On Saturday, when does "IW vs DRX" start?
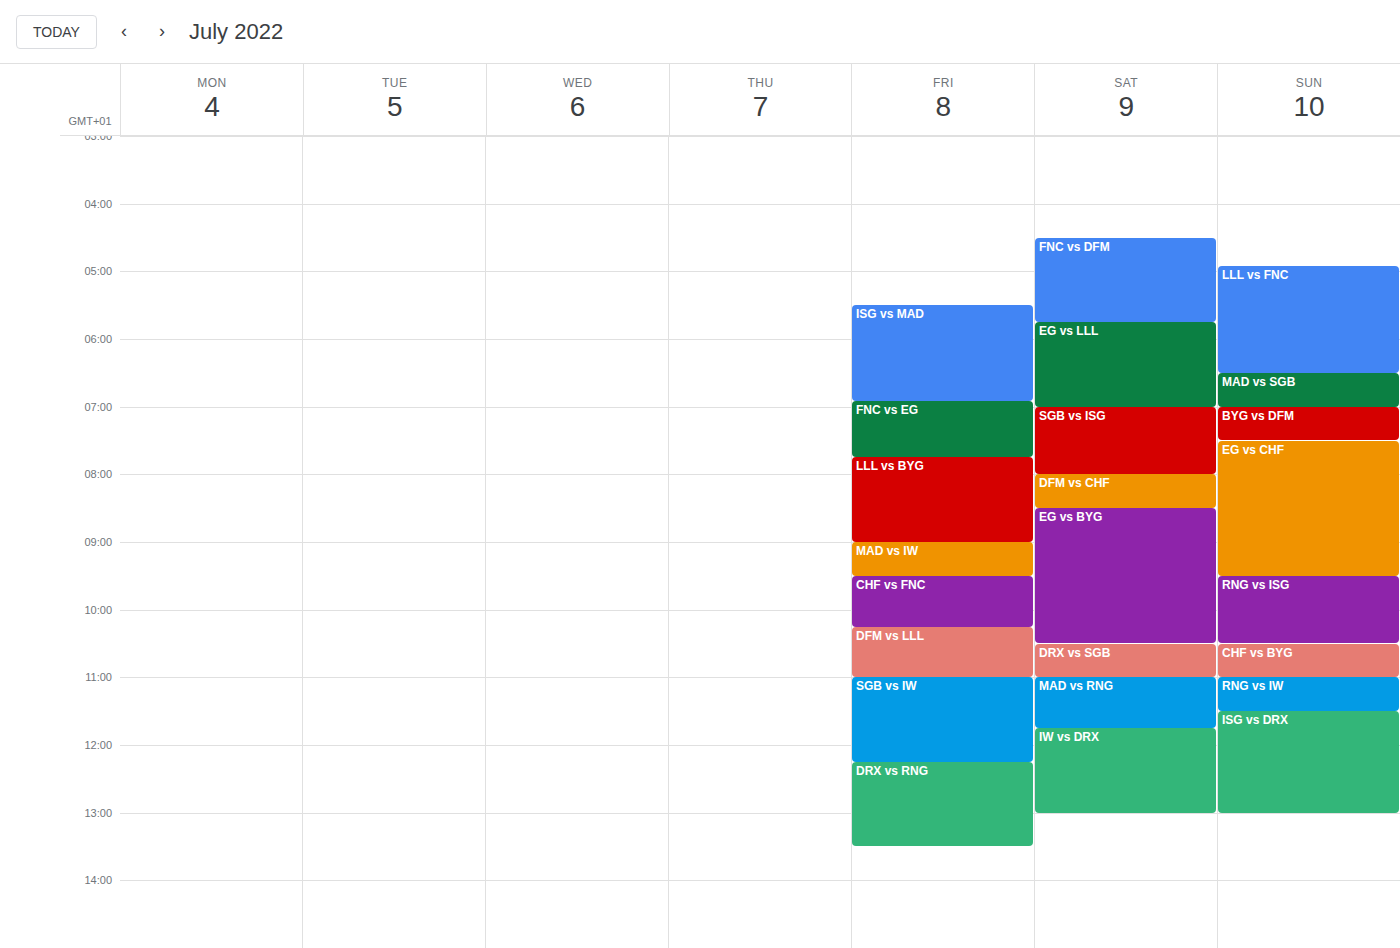
11:45 AM